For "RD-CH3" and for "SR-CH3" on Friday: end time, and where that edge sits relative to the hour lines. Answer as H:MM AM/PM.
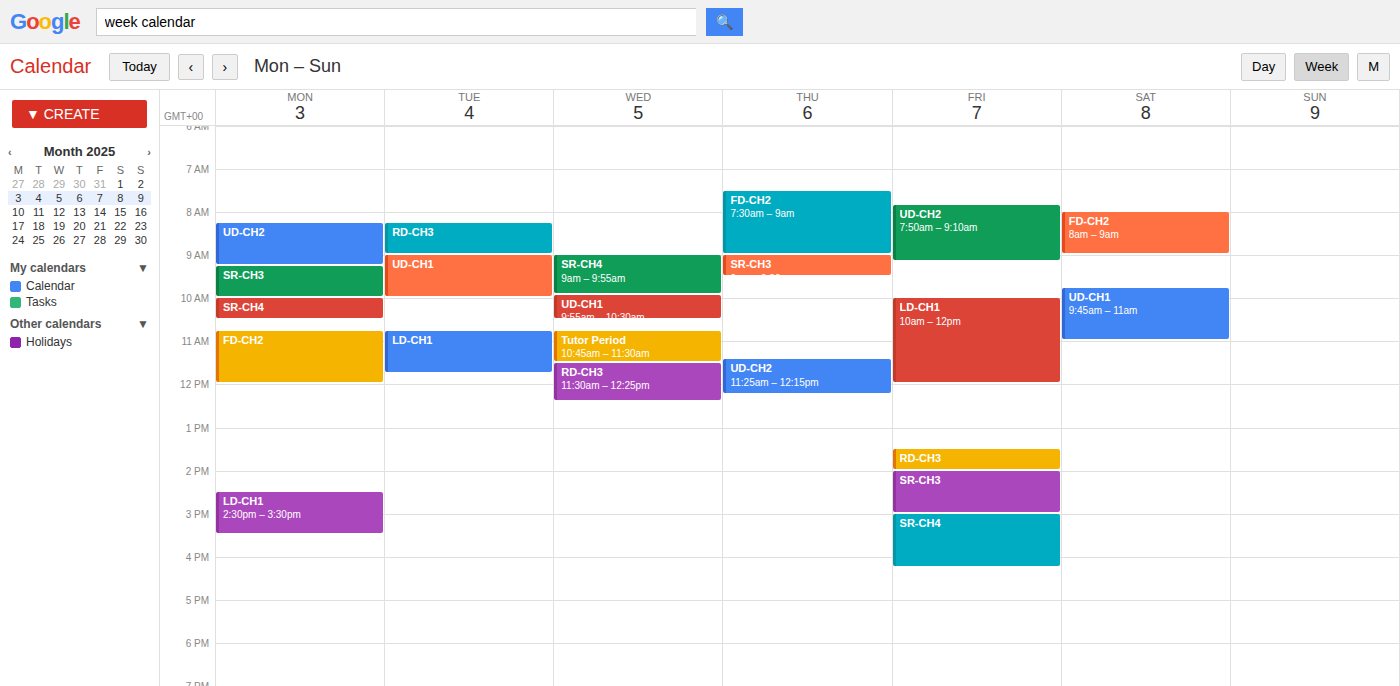
"RD-CH3": 2:00 PM, exactly on the 2 PM line. "SR-CH3": 3:00 PM, exactly on the 3 PM line.